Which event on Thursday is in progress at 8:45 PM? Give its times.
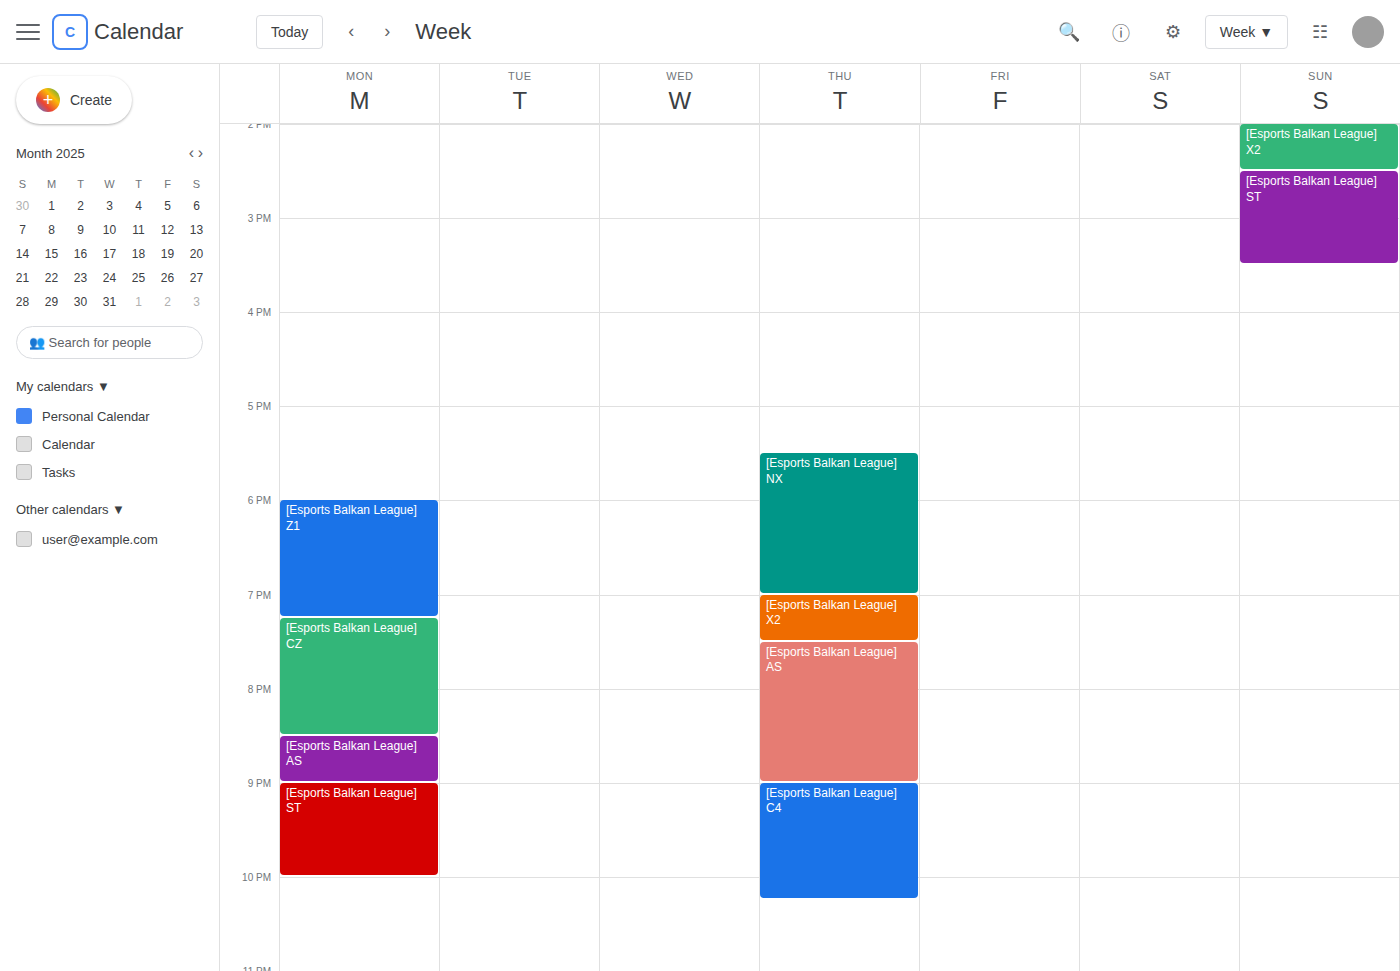
"[Esports Balkan League] AS", 7:30 PM to 9:00 PM